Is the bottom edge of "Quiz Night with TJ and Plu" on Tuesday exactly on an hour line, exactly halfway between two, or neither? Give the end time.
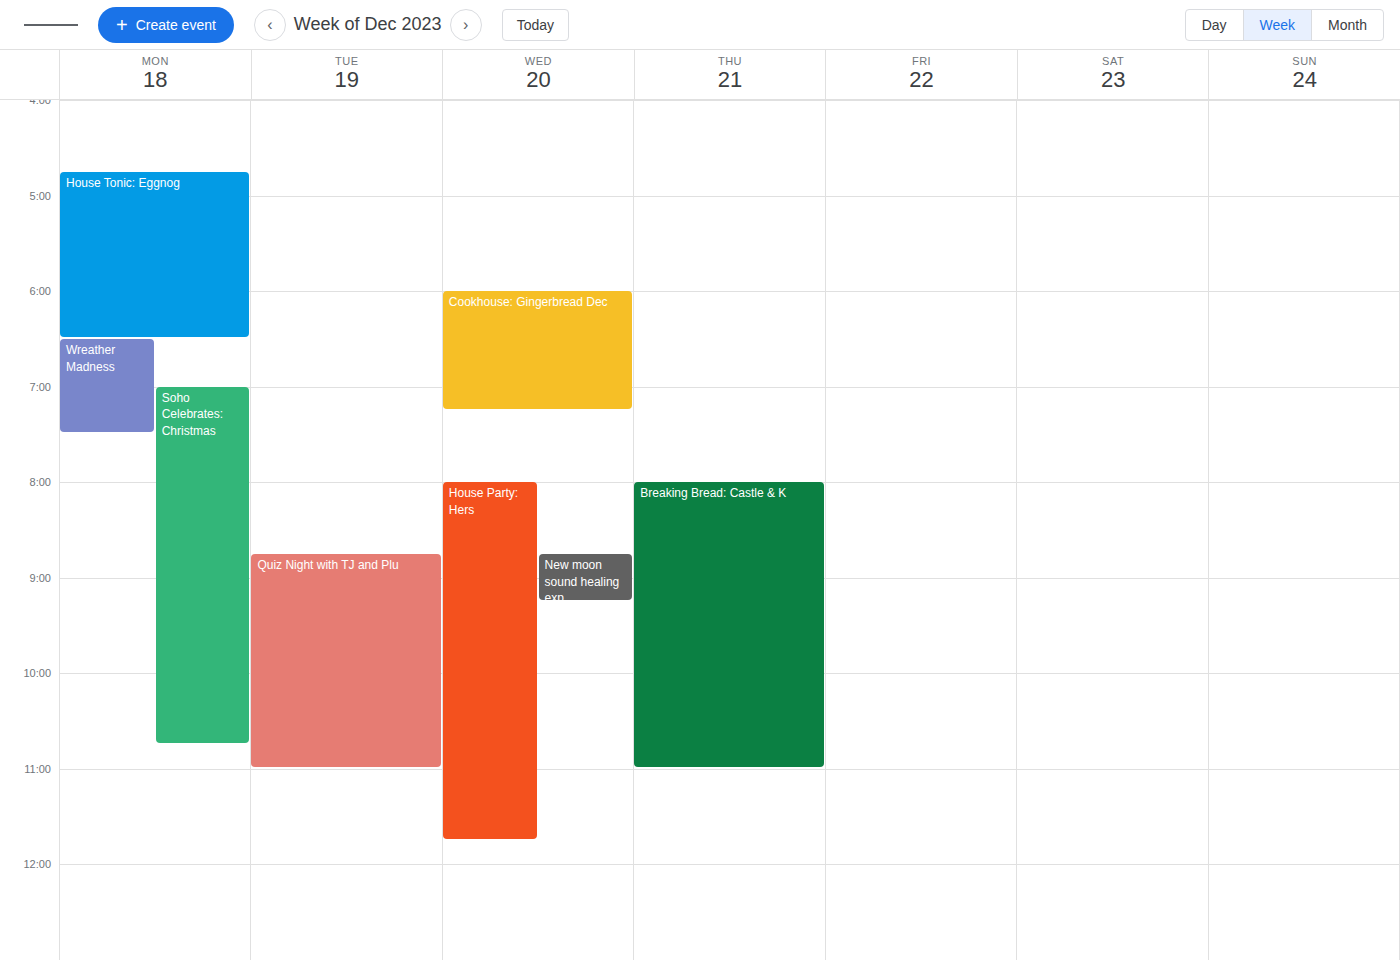
11:00 AM -- exactly on the 11 AM line.